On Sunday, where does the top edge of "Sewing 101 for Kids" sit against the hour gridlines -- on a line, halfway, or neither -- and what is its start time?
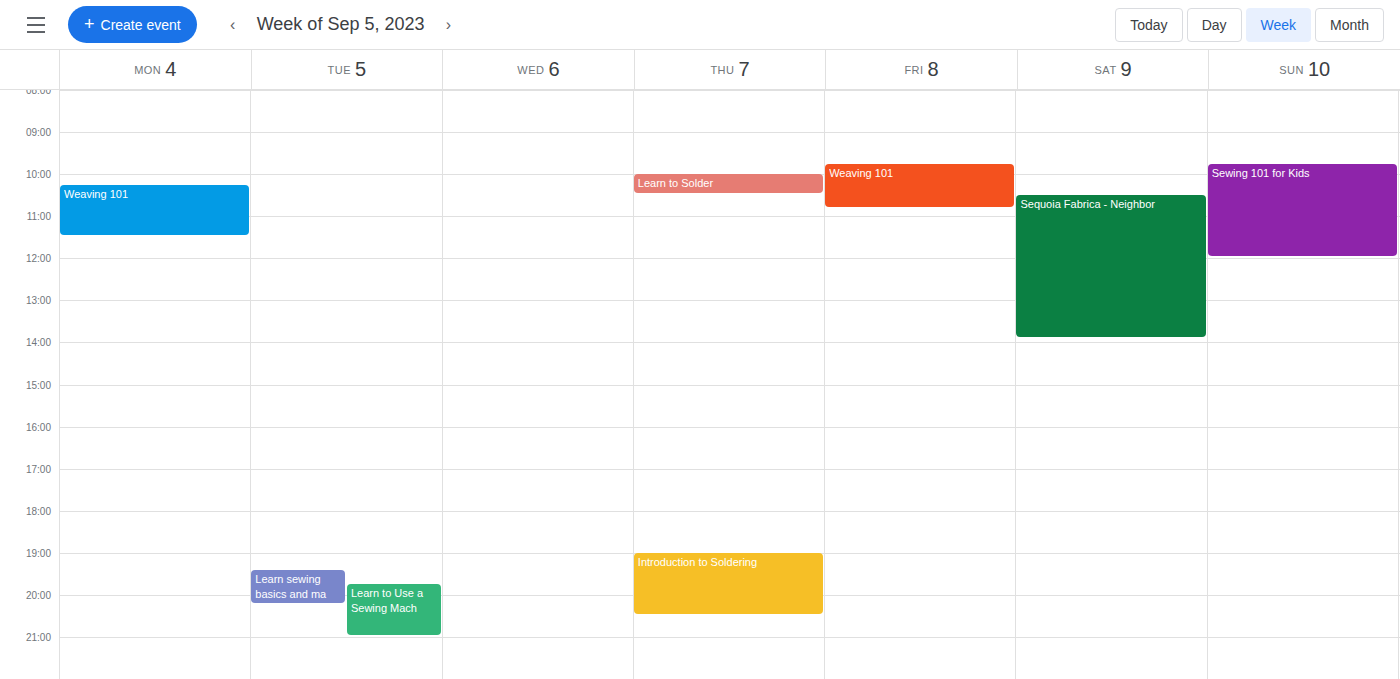
9:45 AM -- neither: three quarters of the way from the 9 AM line to the 10 AM line.